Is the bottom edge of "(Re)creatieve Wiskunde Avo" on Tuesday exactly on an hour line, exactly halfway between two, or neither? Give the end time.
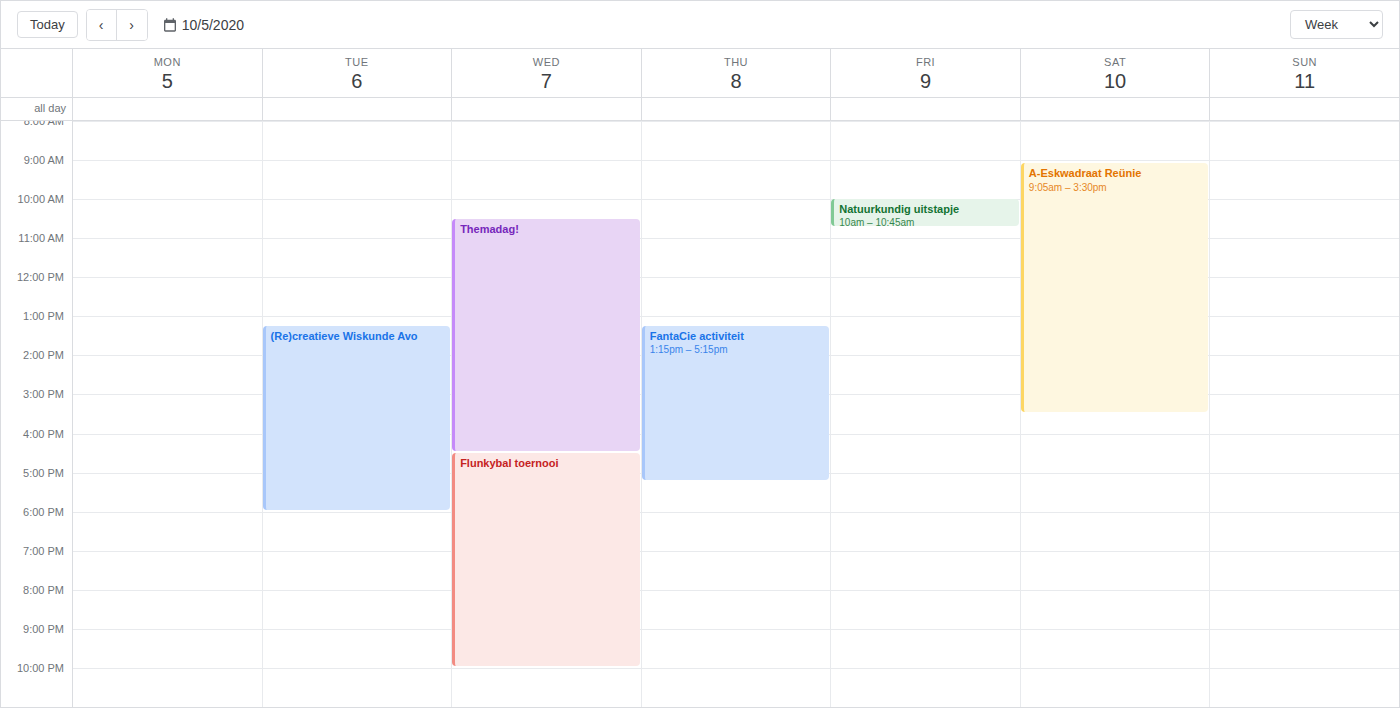
6:00 PM -- exactly on the 6 PM line.